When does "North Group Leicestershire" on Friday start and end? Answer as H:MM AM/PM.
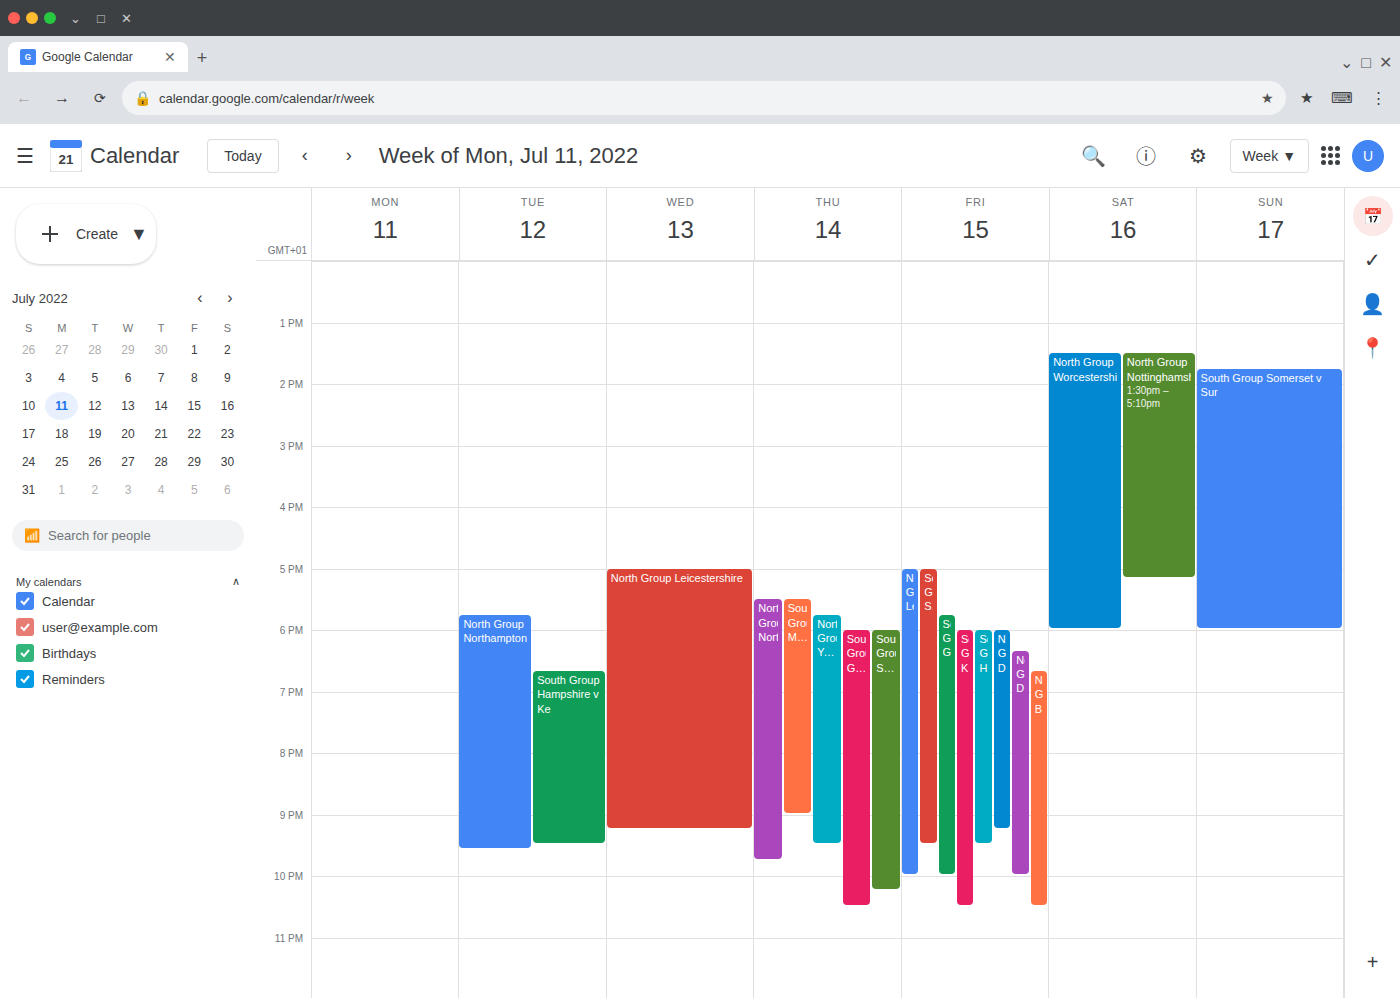
5:00 PM to 10:00 PM